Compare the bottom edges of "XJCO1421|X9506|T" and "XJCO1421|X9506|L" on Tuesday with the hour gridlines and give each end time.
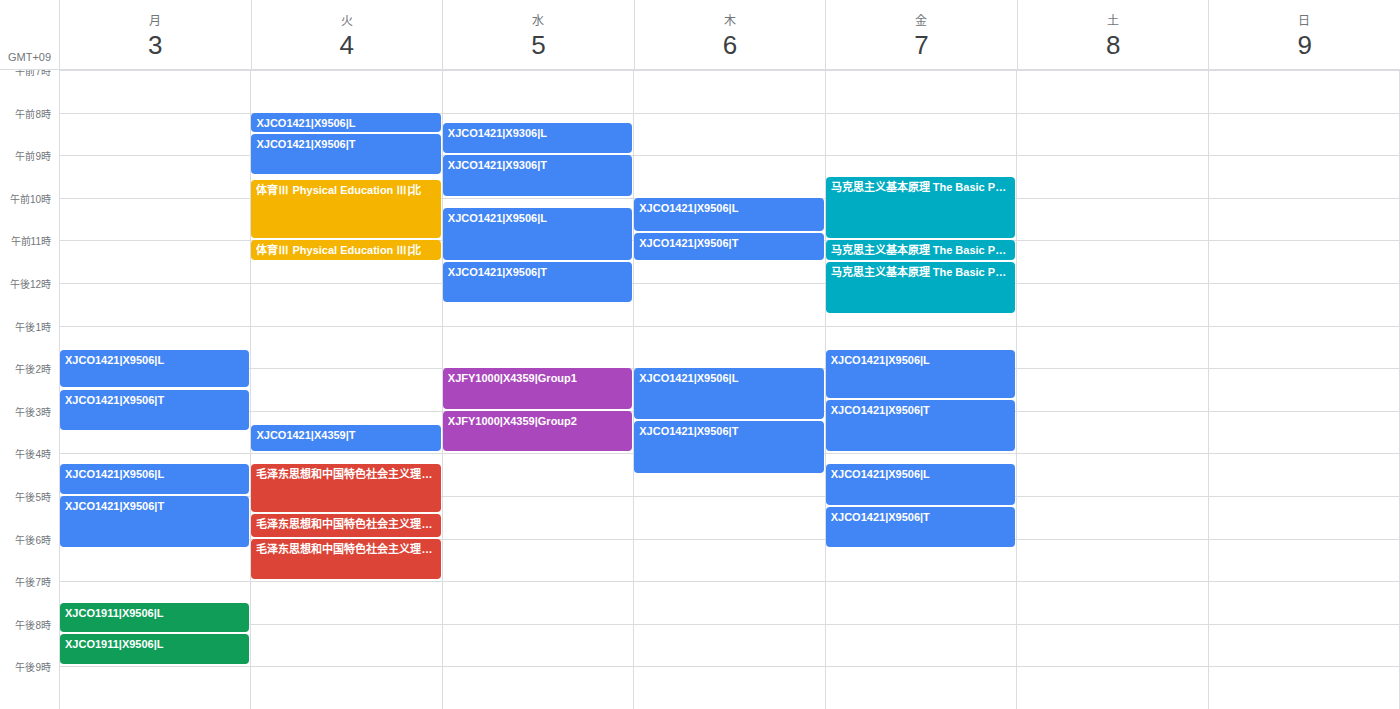
"XJCO1421|X9506|T": 9:30 AM, halfway between the 9 AM and 10 AM lines. "XJCO1421|X9506|L": 8:30 AM, halfway between the 8 AM and 9 AM lines.